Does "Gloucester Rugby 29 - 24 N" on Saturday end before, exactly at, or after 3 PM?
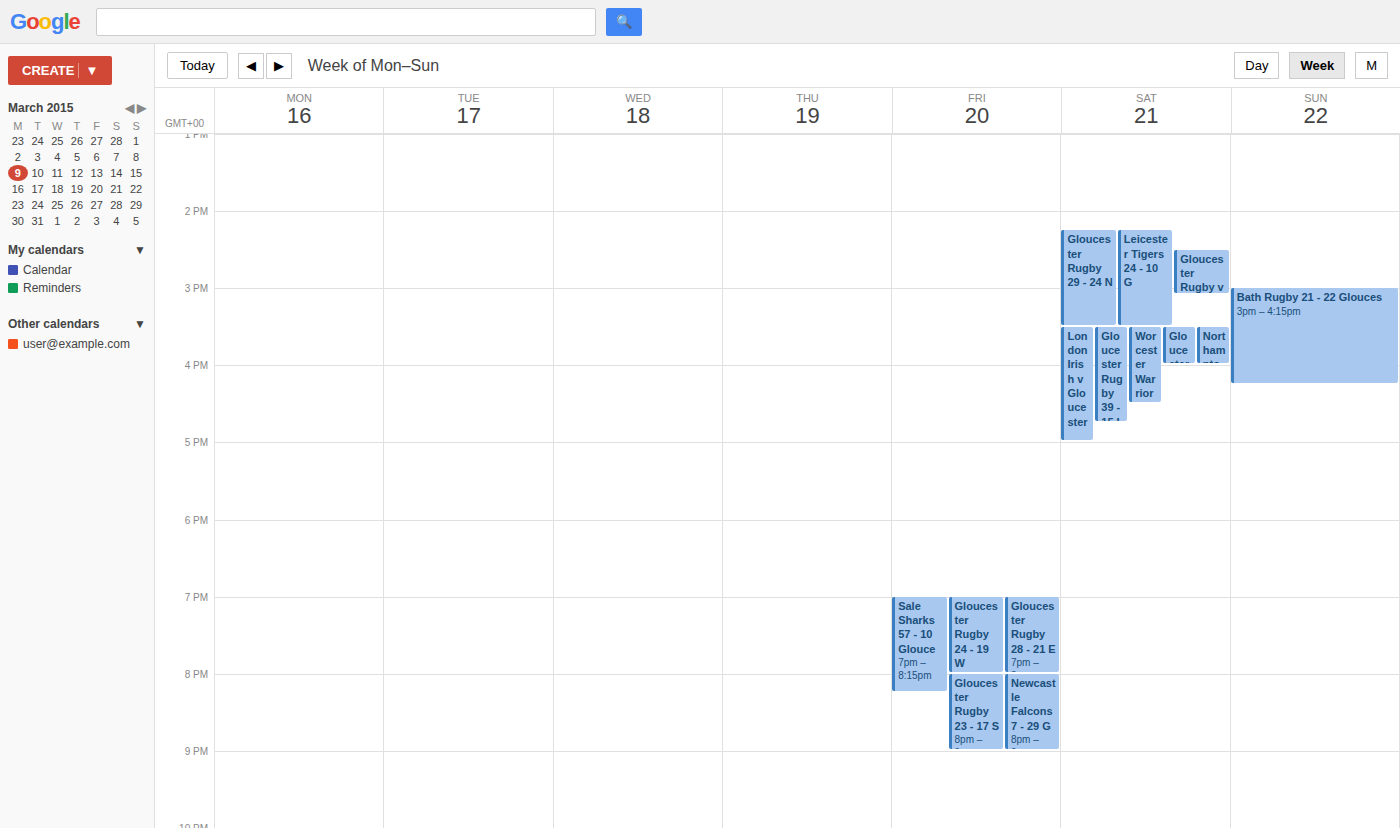
3:30 PM -- after 3 PM, 30 minutes below the 3 PM line.